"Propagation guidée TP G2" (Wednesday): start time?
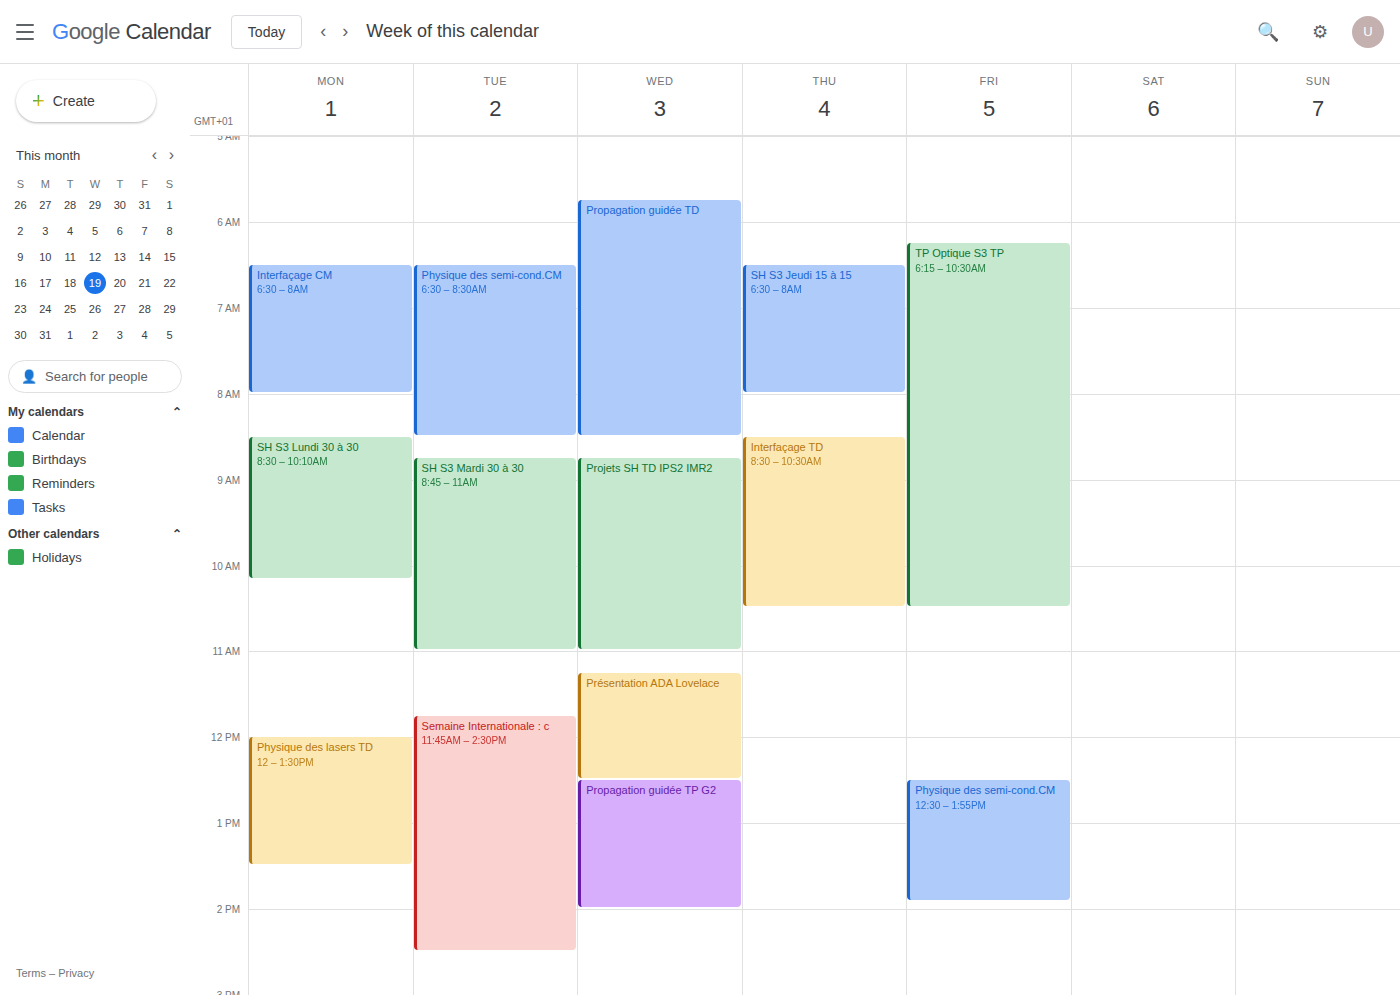
12:30 PM